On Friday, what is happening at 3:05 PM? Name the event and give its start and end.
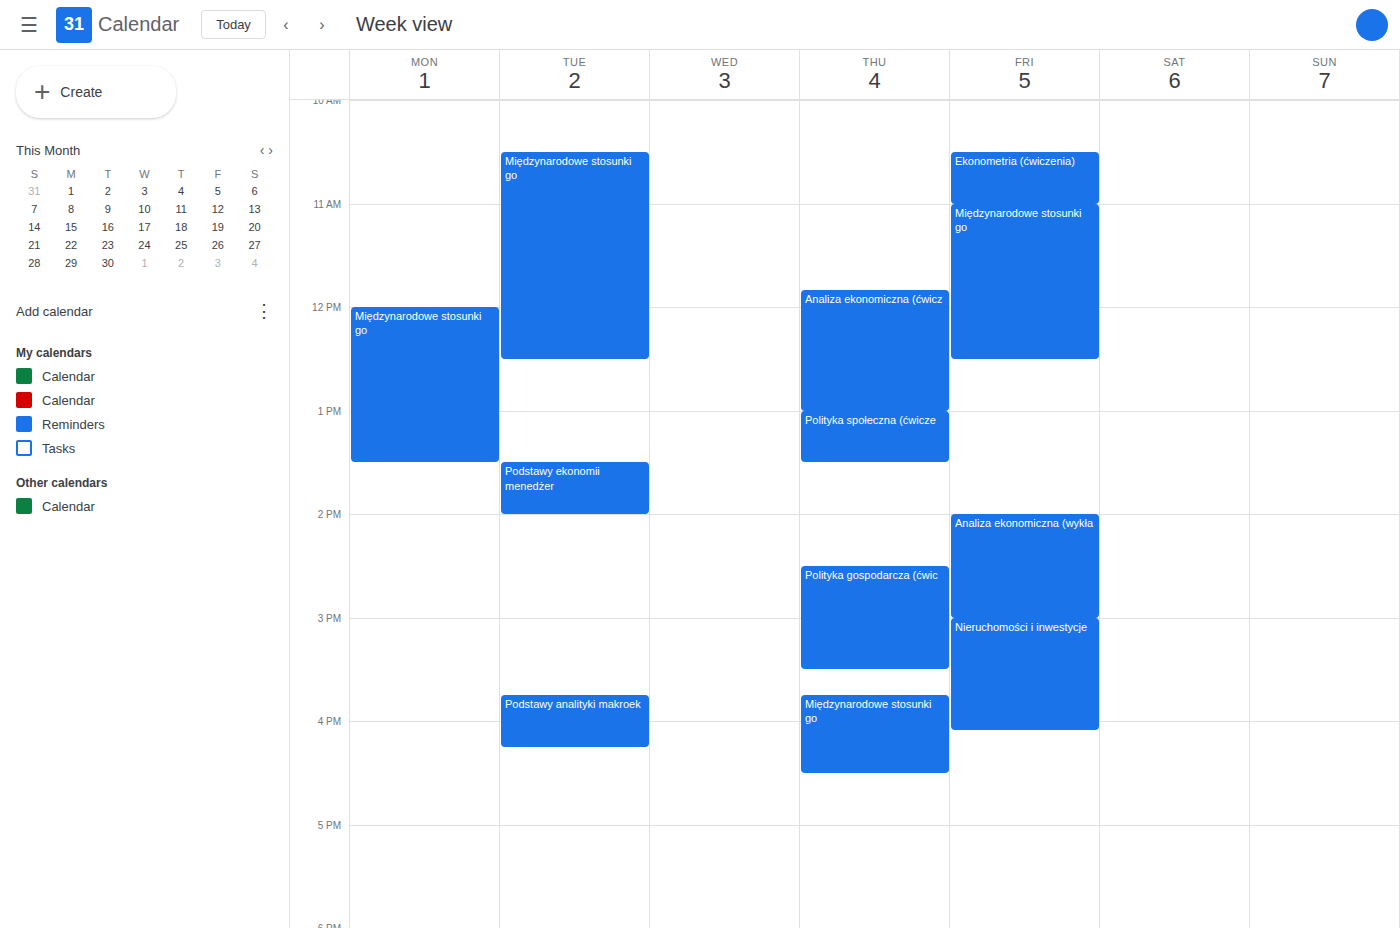
"Nieruchomości i inwestycje", 3:00 PM to 4:05 PM